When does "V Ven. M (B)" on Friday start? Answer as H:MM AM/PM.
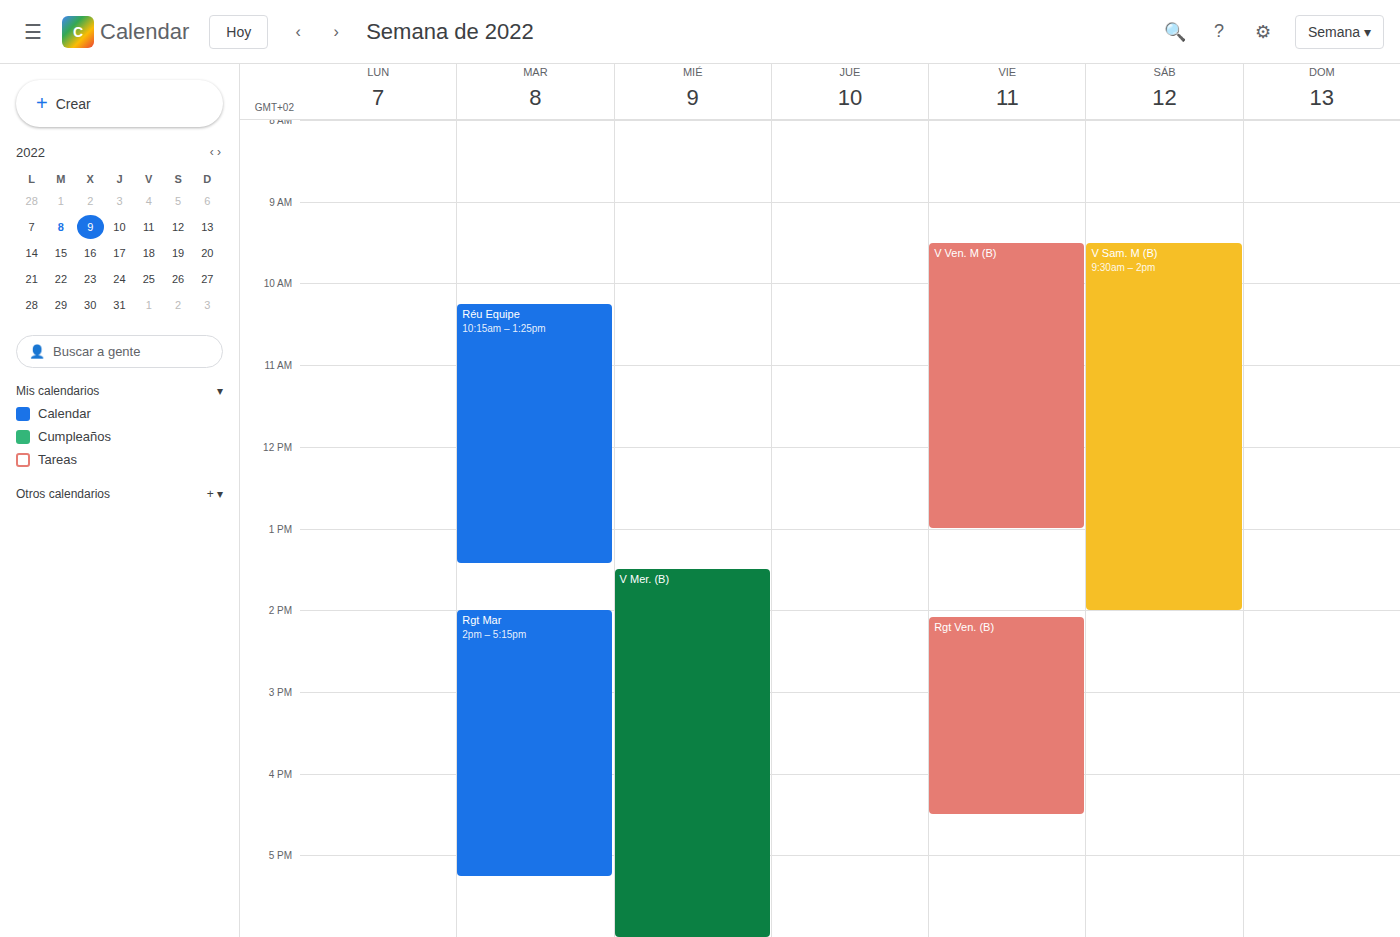
9:30 AM